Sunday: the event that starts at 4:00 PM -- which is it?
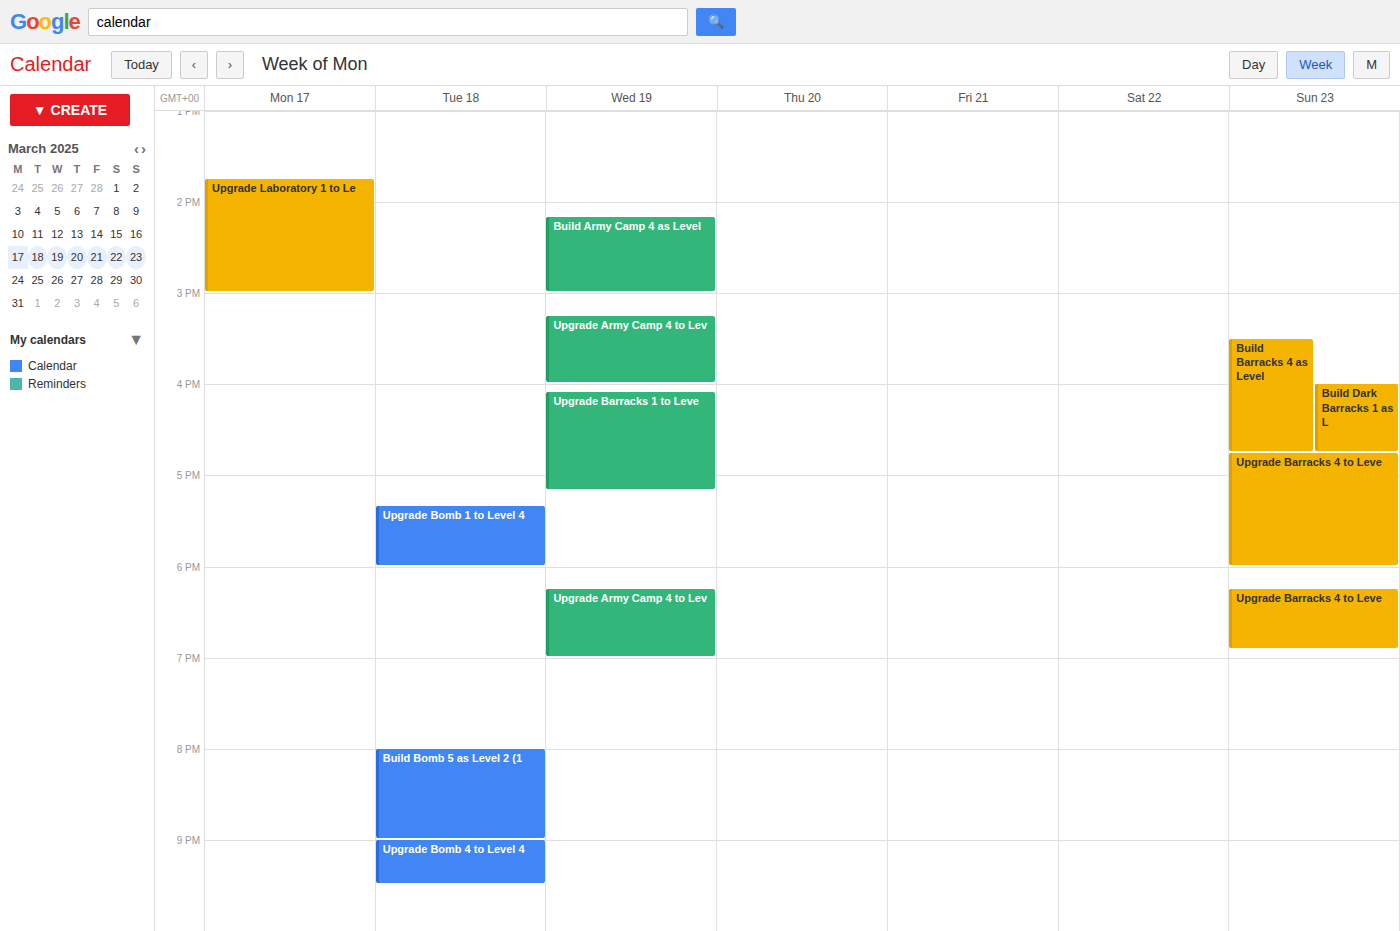
"Build Dark Barracks 1 as L"